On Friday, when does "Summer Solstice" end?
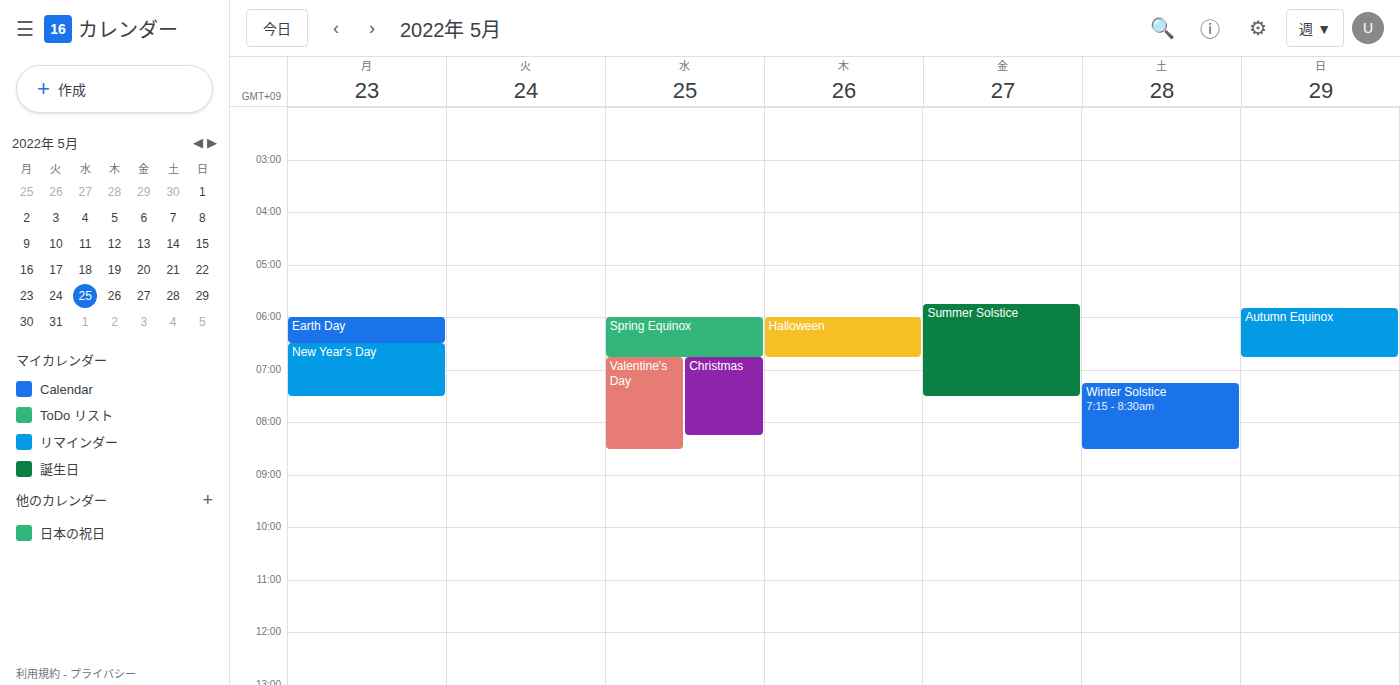
7:30 AM